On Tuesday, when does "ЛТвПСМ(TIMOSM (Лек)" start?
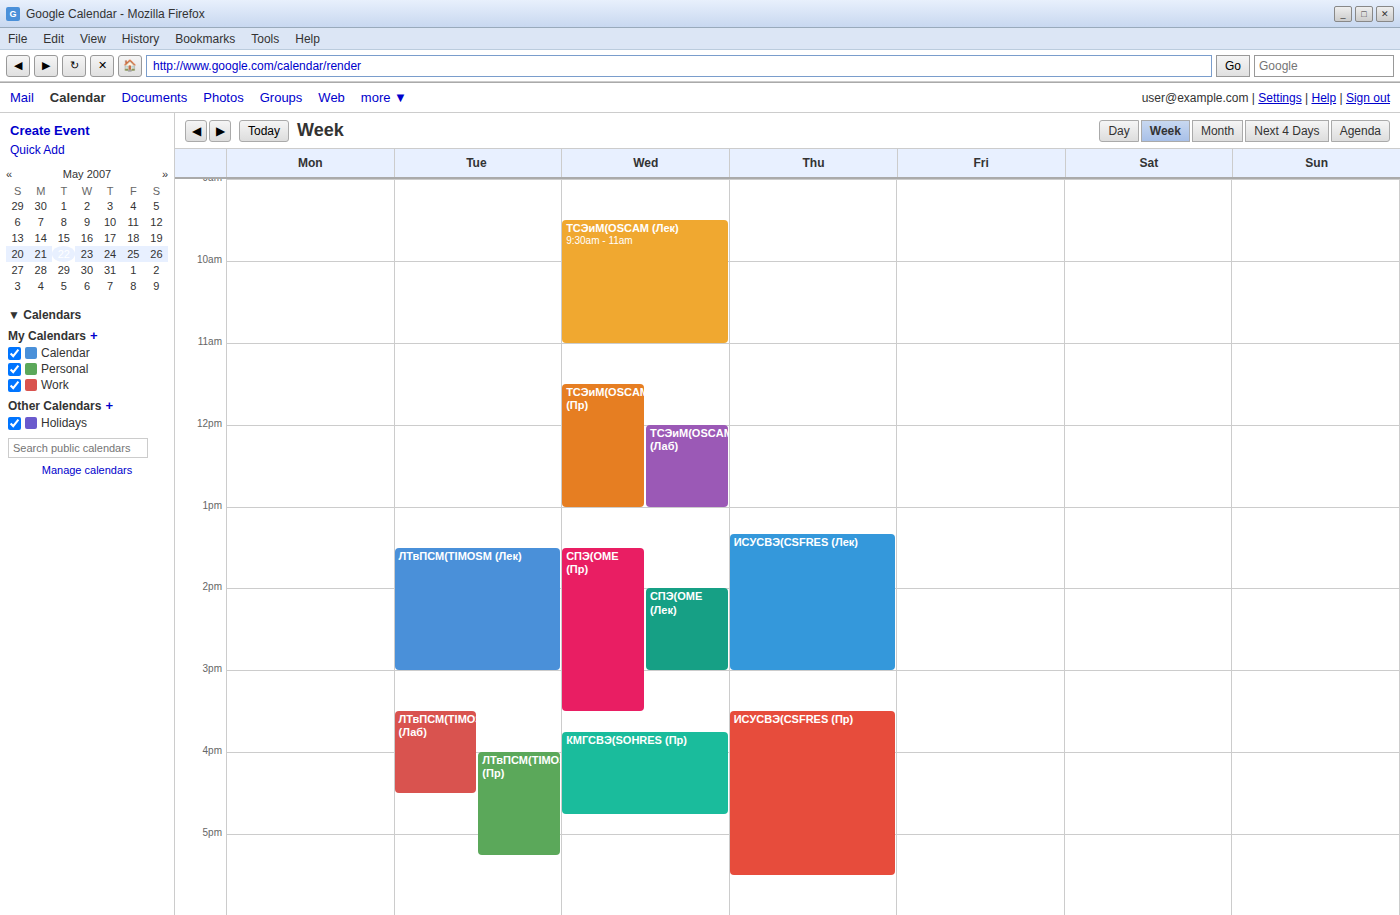
1:30 PM